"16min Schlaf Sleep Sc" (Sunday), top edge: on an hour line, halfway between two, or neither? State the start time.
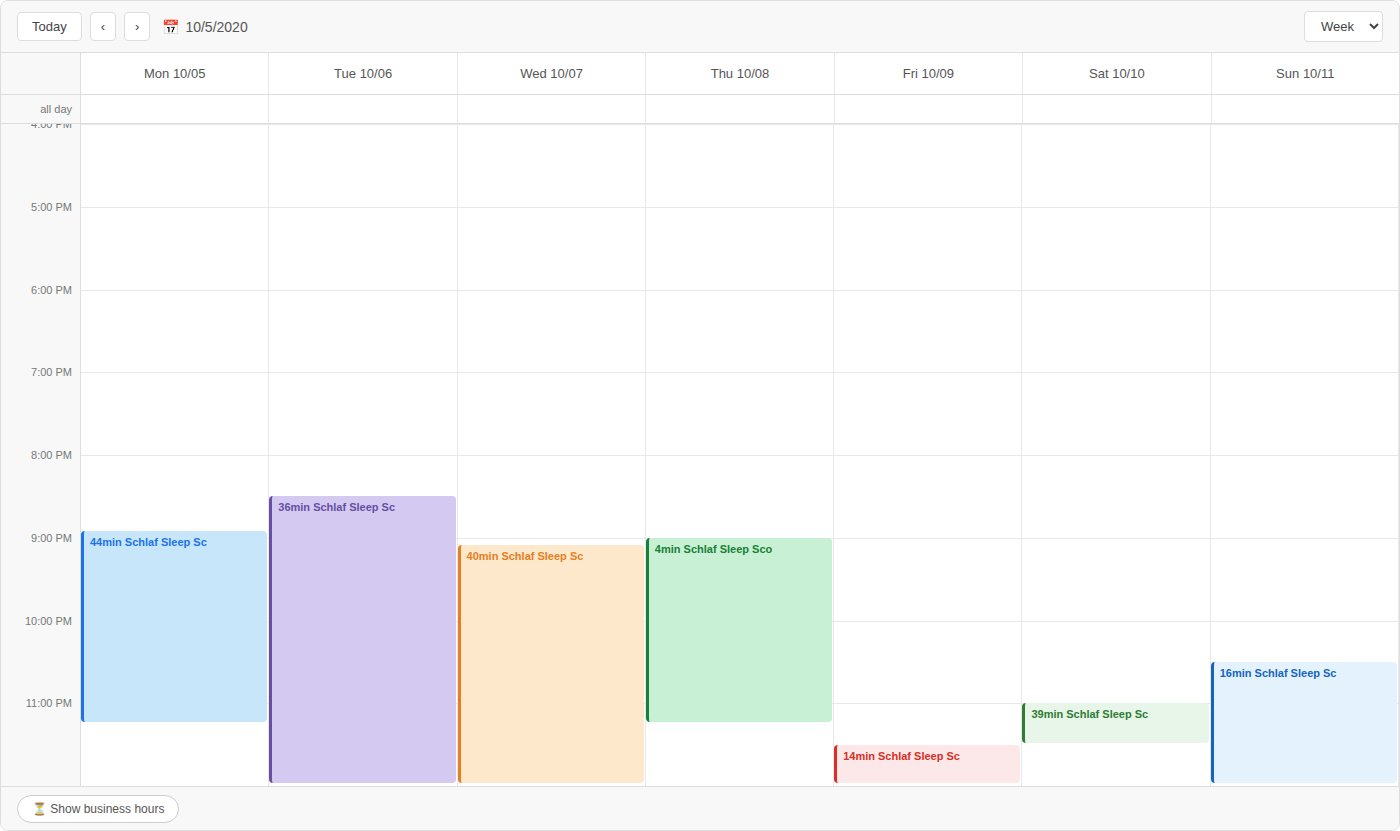
10:30 PM -- halfway between the 10 PM and 11 PM lines.